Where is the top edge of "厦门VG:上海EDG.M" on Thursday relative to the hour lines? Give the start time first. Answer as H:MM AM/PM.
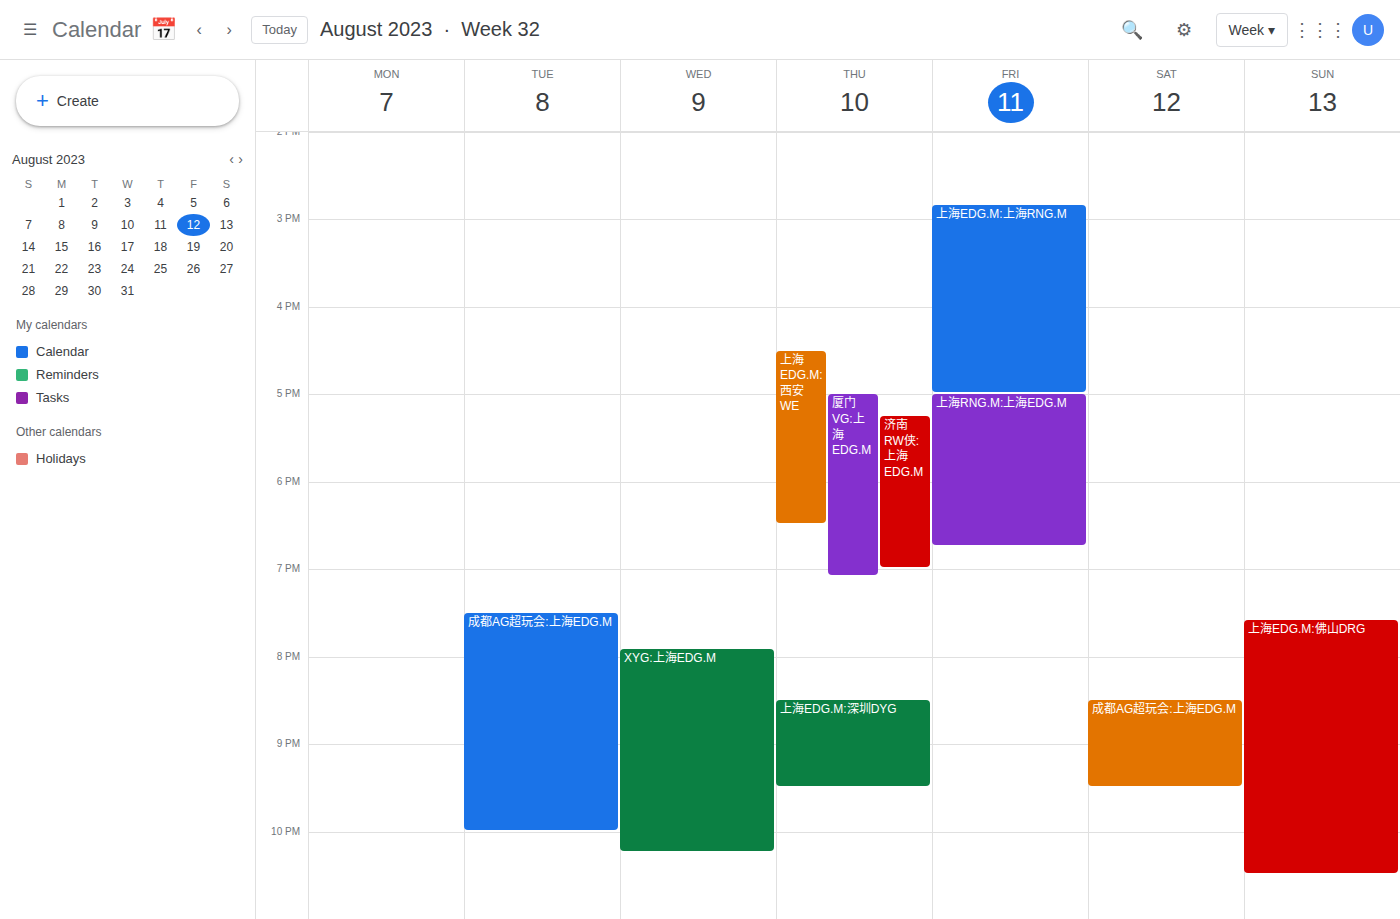
5:00 PM -- exactly on the 5 PM line.